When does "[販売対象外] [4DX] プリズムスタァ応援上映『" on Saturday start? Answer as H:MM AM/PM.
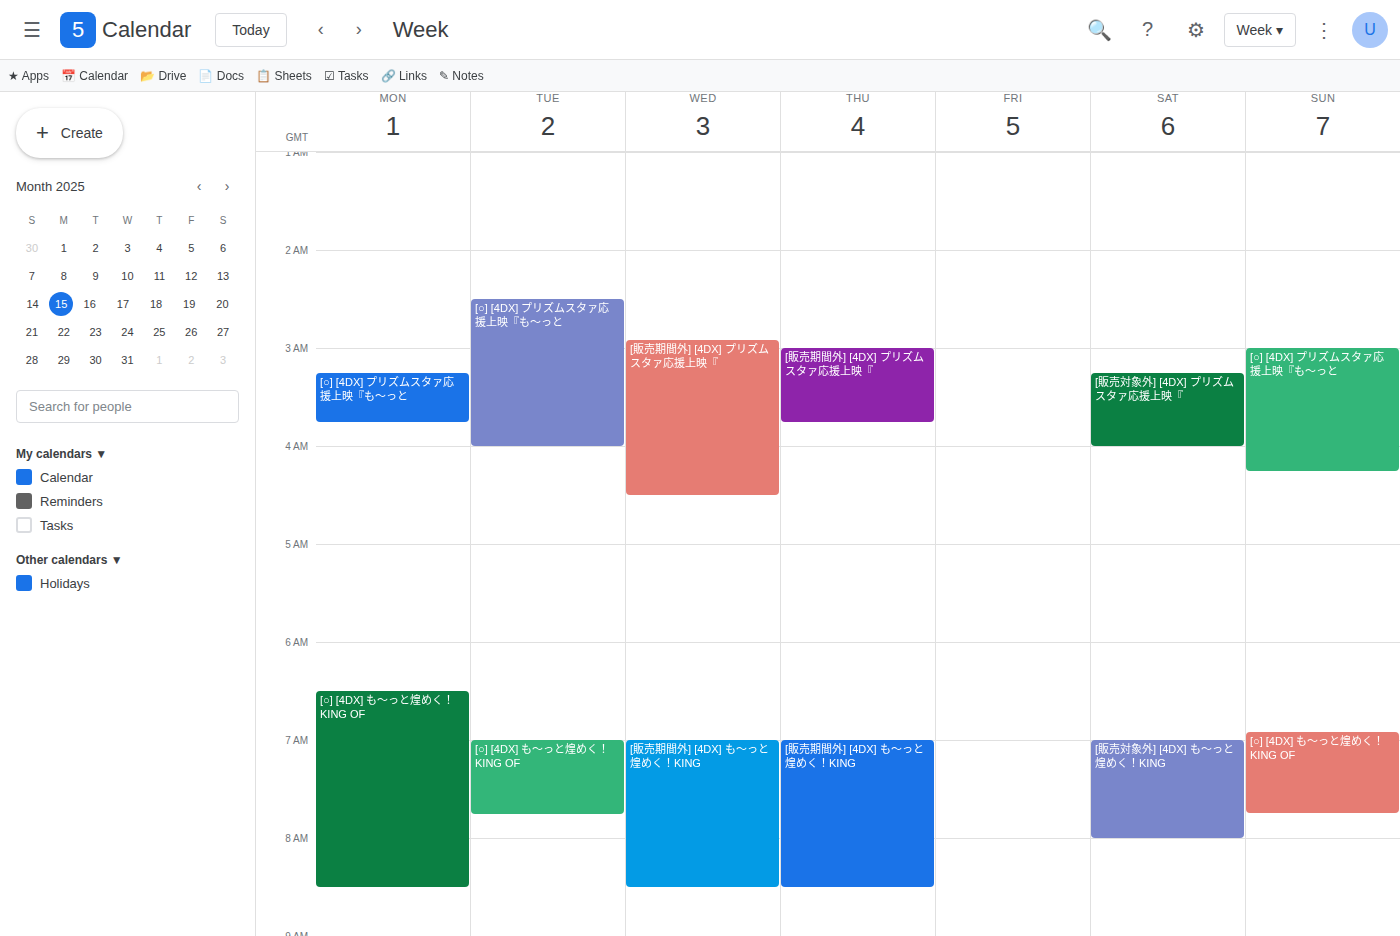
3:15 AM